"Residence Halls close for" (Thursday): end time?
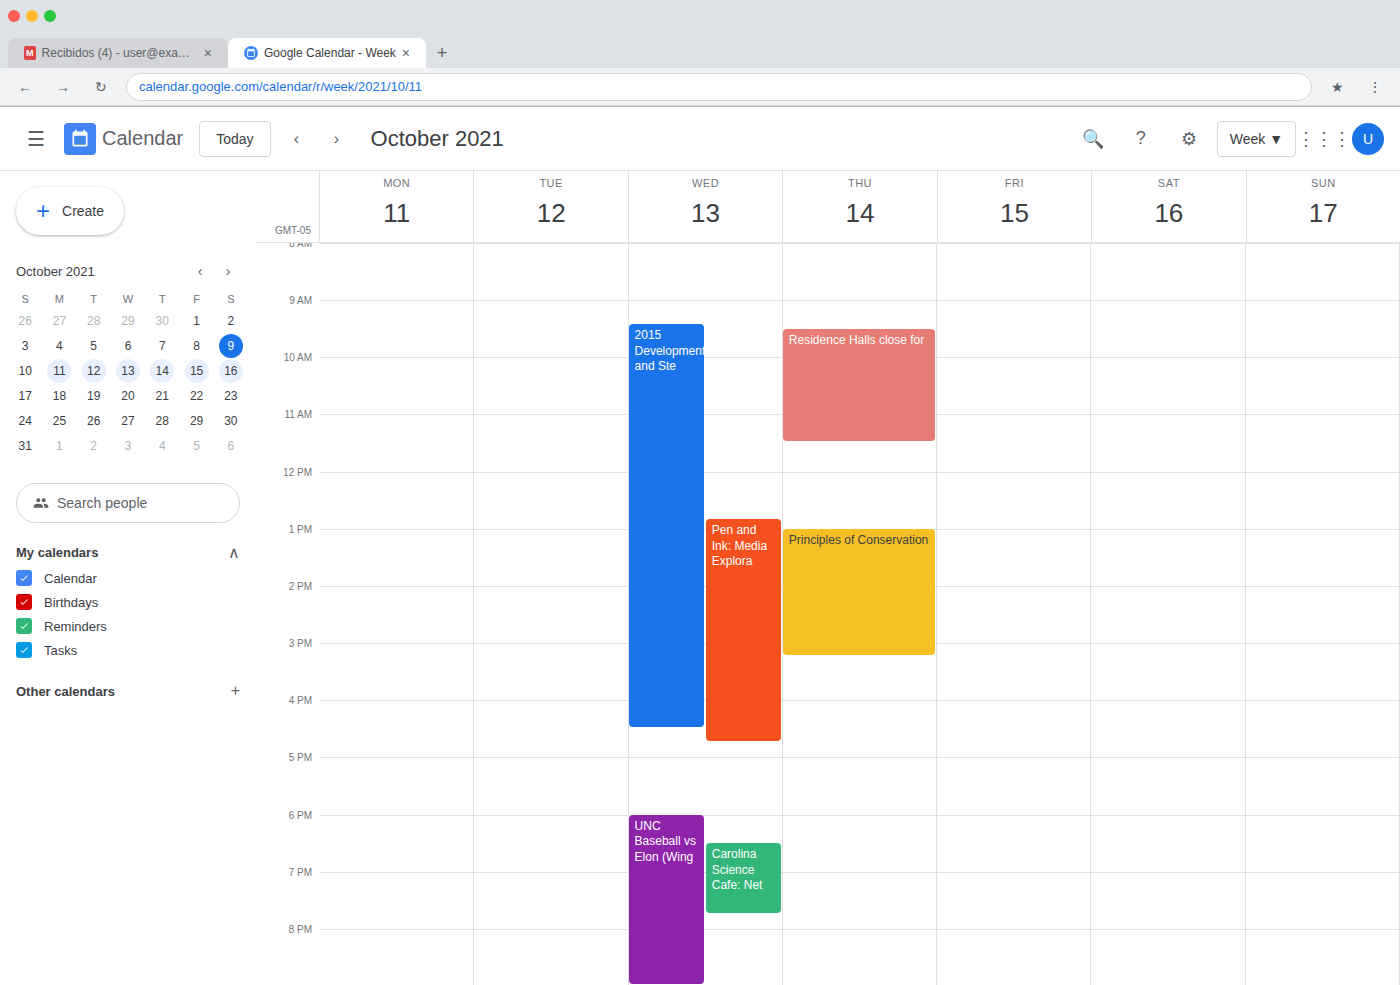
11:30 AM